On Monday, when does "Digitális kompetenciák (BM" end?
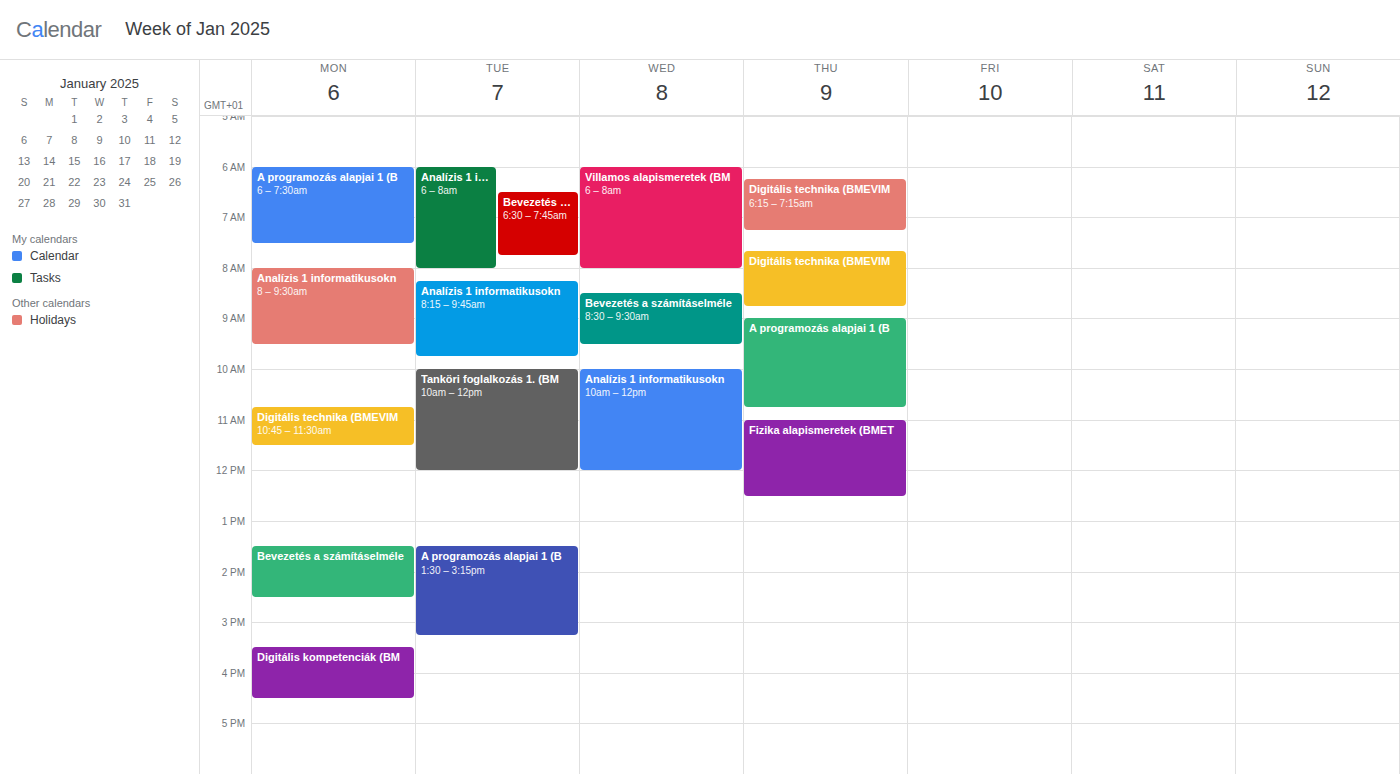
4:30 PM